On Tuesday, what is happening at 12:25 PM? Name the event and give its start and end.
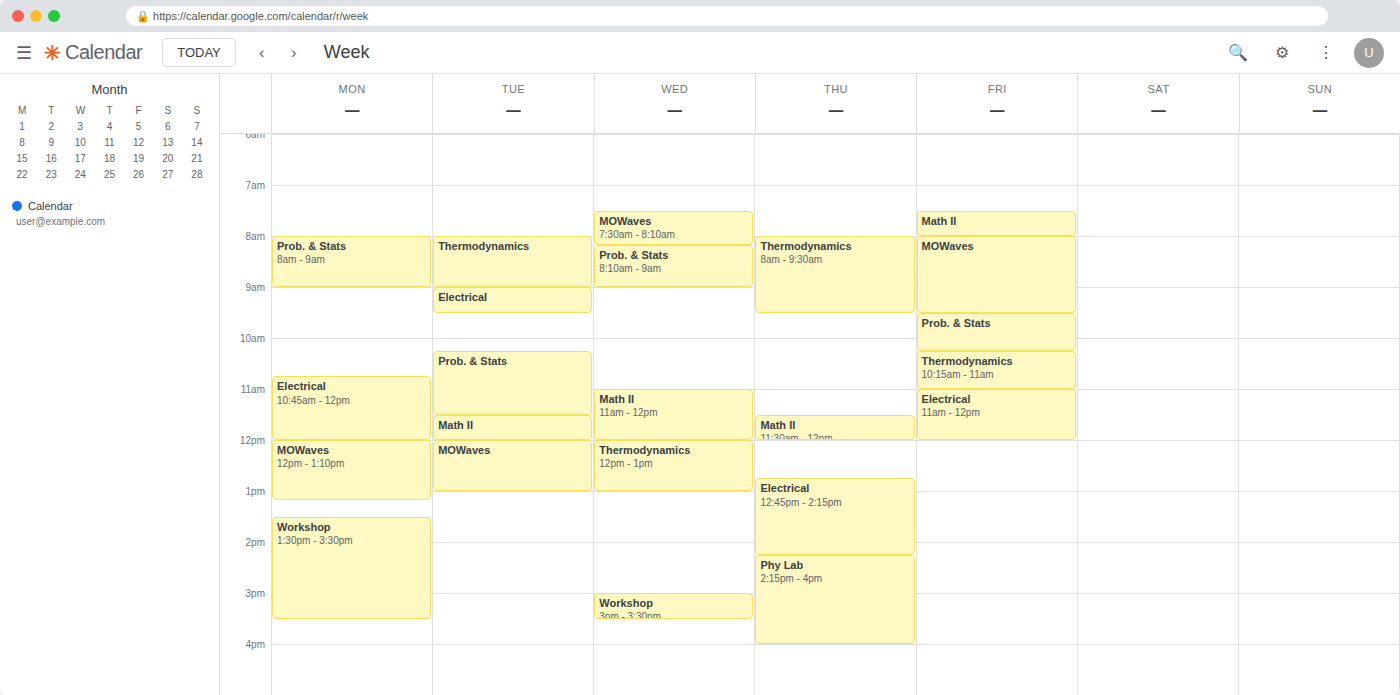
"MOWaves", 12:00 PM to 1:00 PM